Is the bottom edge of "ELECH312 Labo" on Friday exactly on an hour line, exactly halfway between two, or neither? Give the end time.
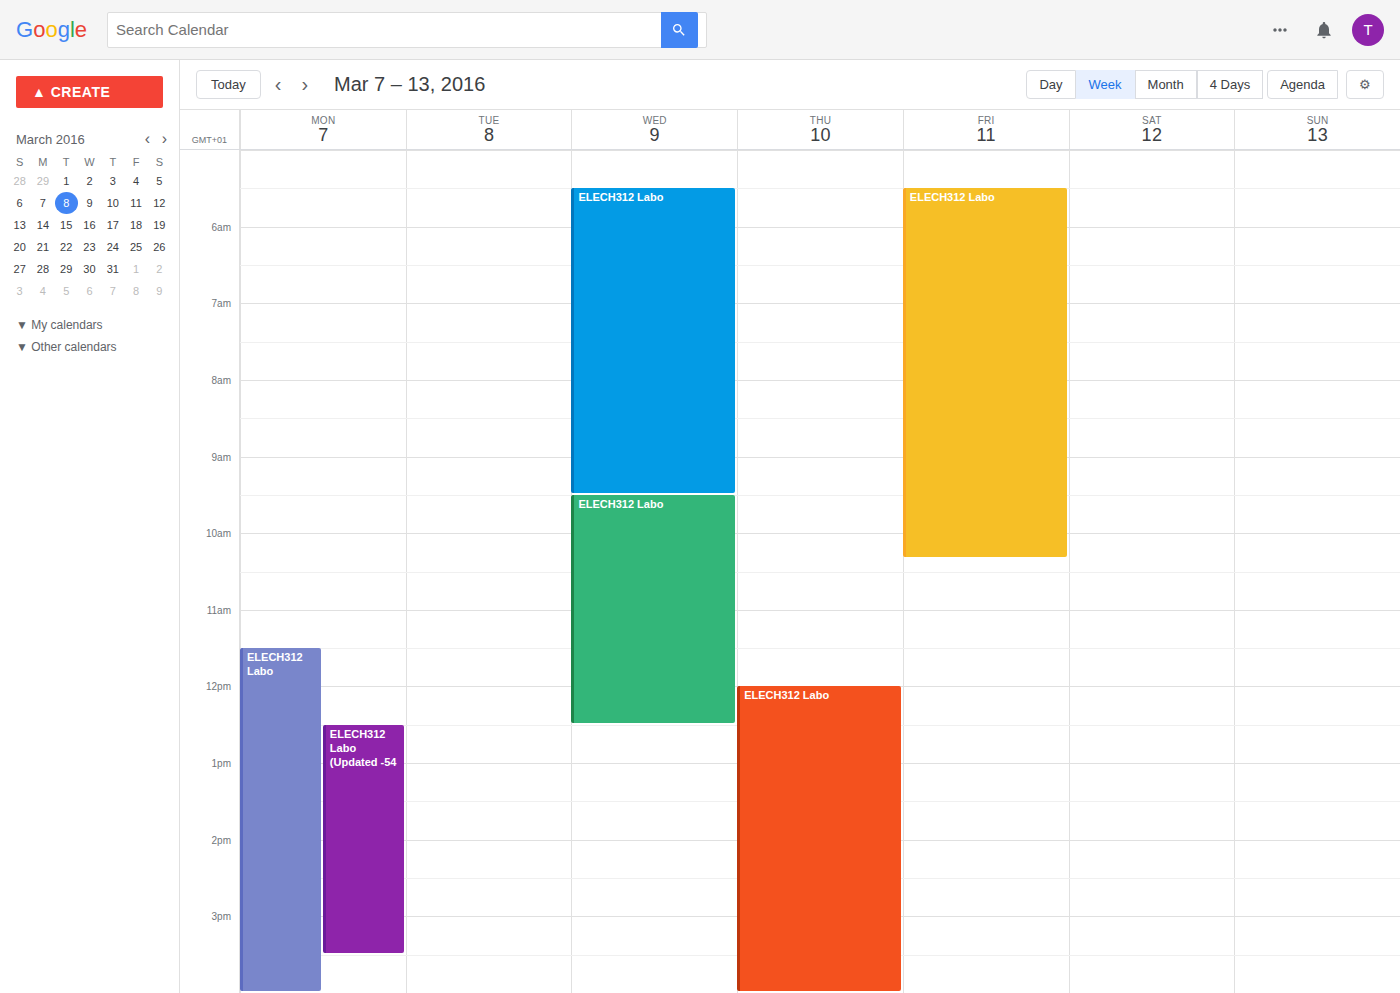
10:20 AM -- neither: 20 minutes below the 10 AM line and 40 minutes above the 11 AM line.